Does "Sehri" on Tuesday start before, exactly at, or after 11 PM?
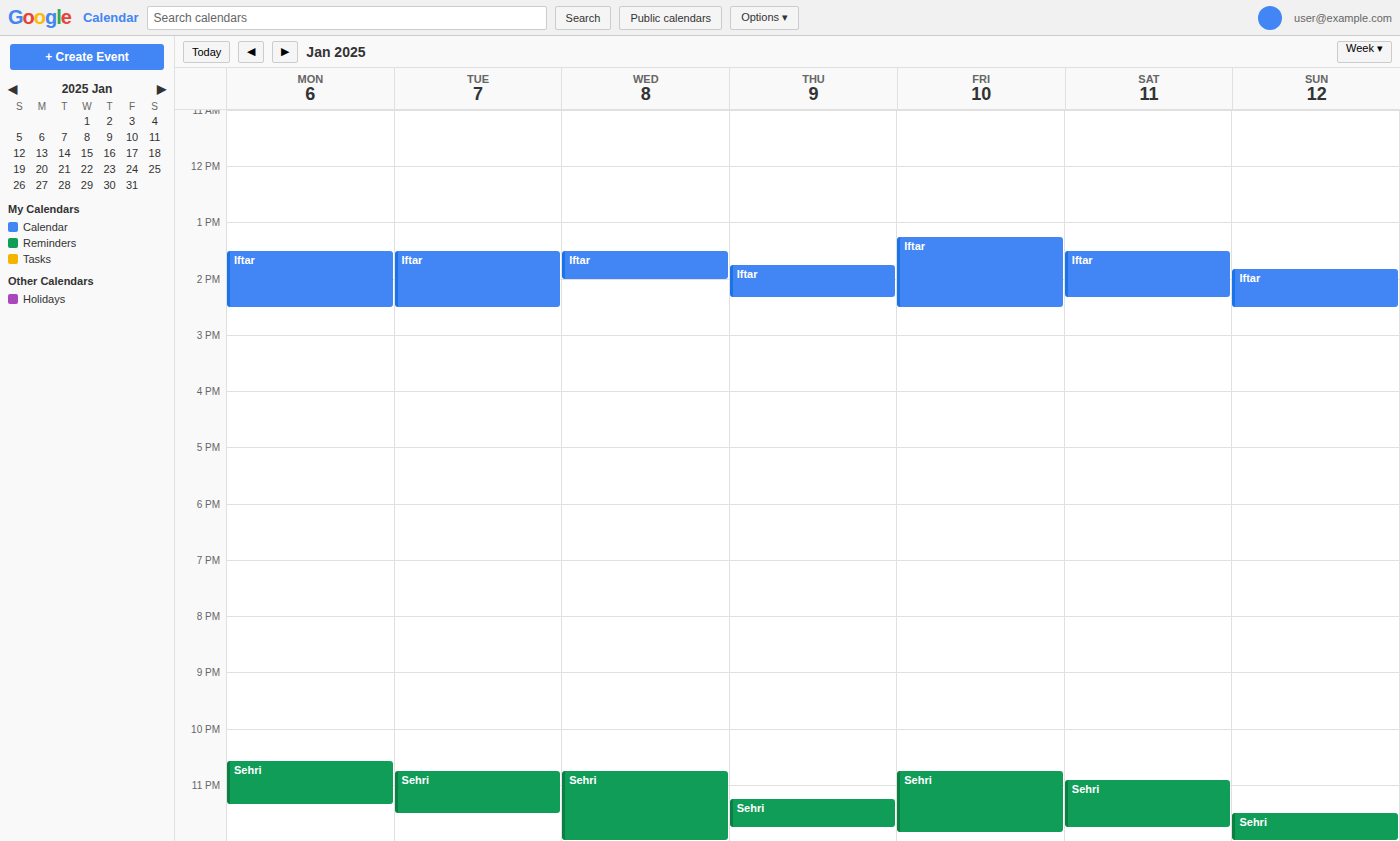
10:45 PM -- before 11 PM, 15 minutes above the 11 PM line.